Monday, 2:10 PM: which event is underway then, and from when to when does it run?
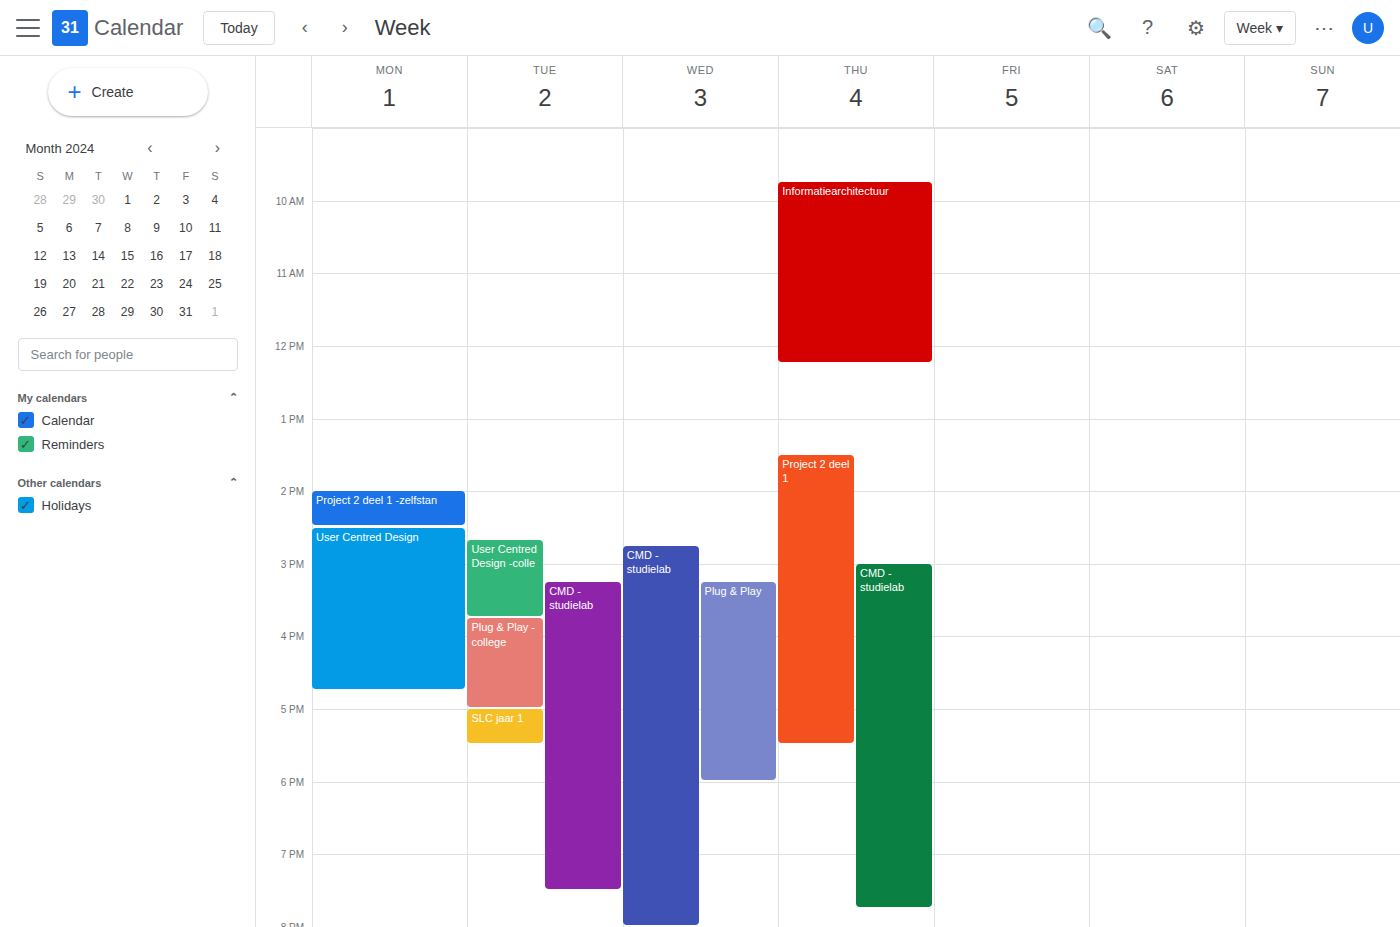
"Project 2 deel 1 -zelfstan", 2:00 PM to 2:30 PM